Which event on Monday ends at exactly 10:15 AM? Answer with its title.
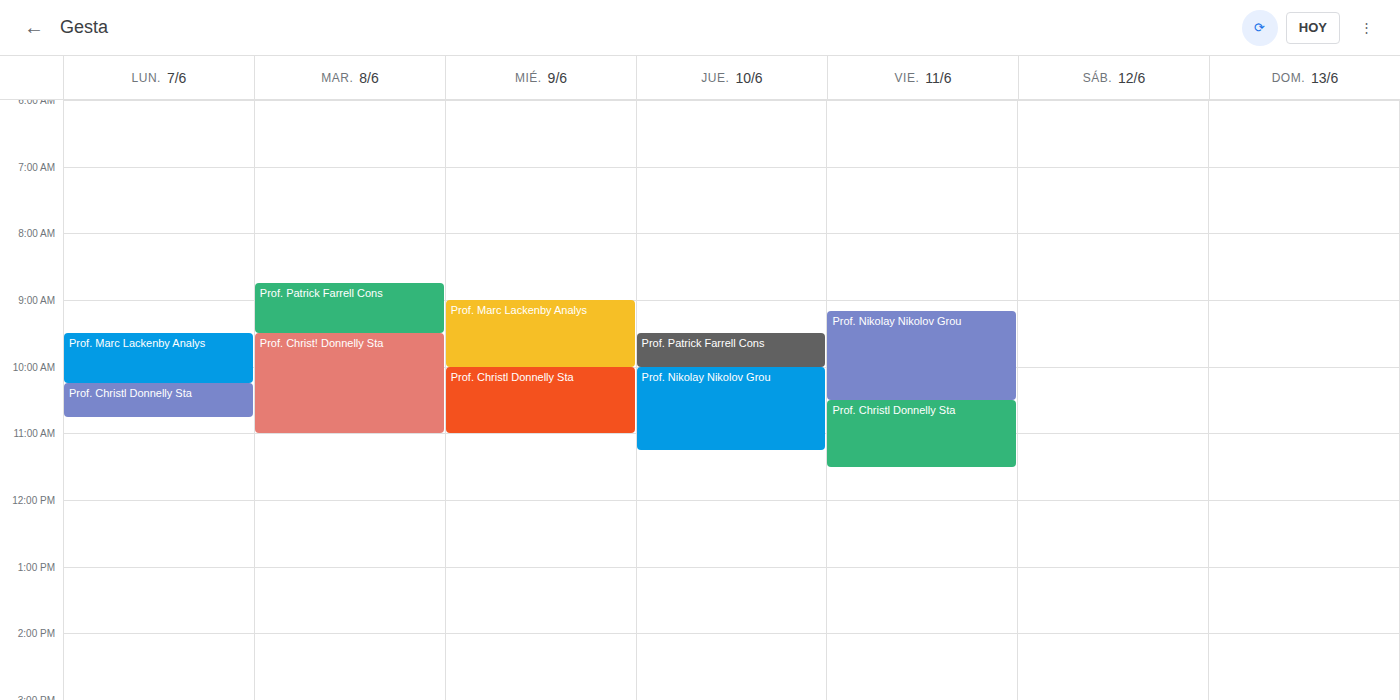
"Prof. Marc Lackenby Analys"